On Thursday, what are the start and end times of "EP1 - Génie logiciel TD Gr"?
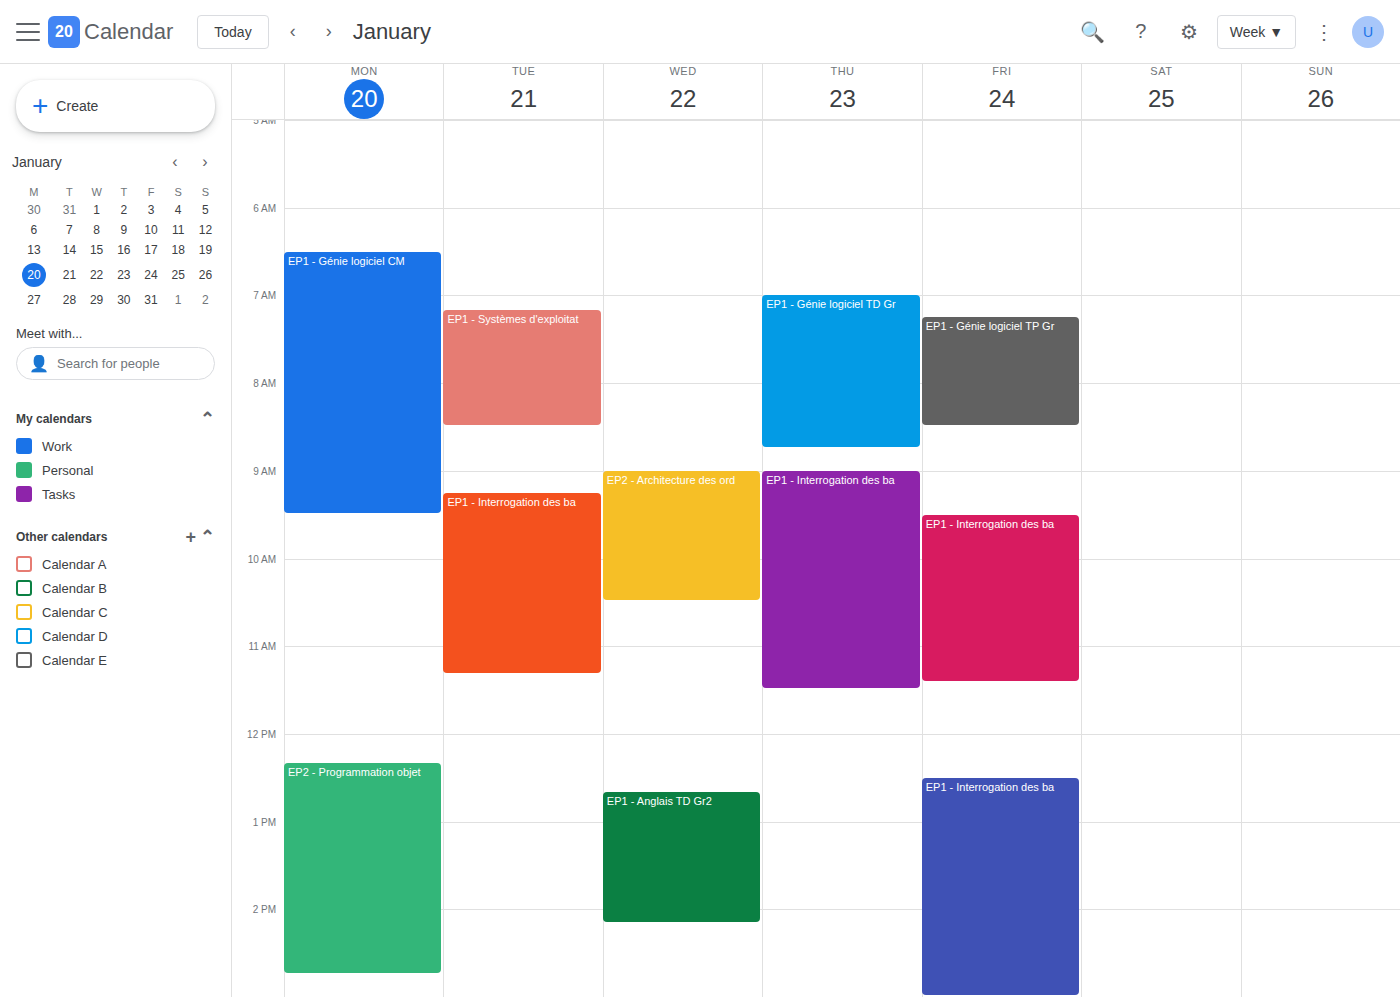
7:00 AM to 8:45 AM